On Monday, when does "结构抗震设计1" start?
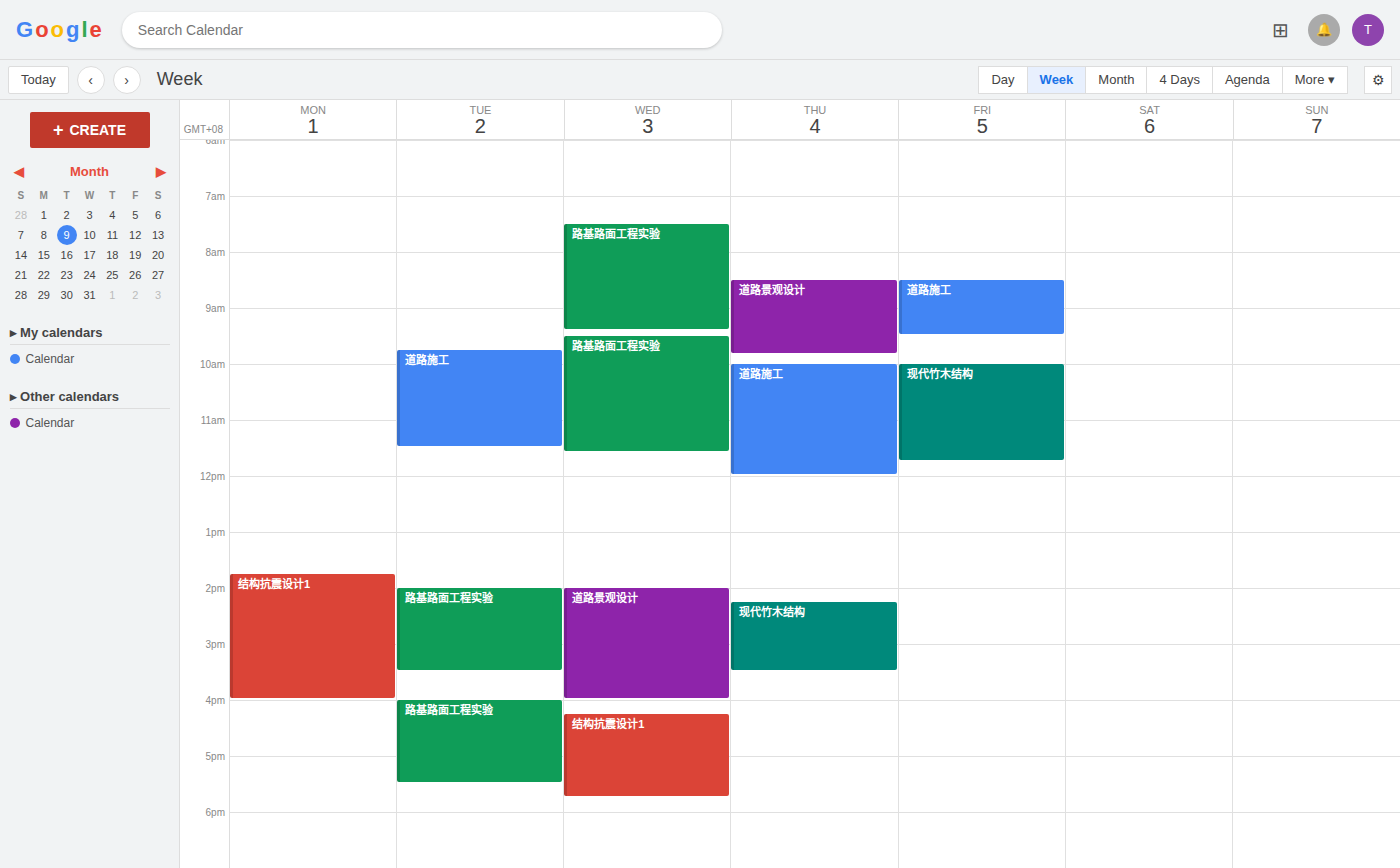
1:45 PM